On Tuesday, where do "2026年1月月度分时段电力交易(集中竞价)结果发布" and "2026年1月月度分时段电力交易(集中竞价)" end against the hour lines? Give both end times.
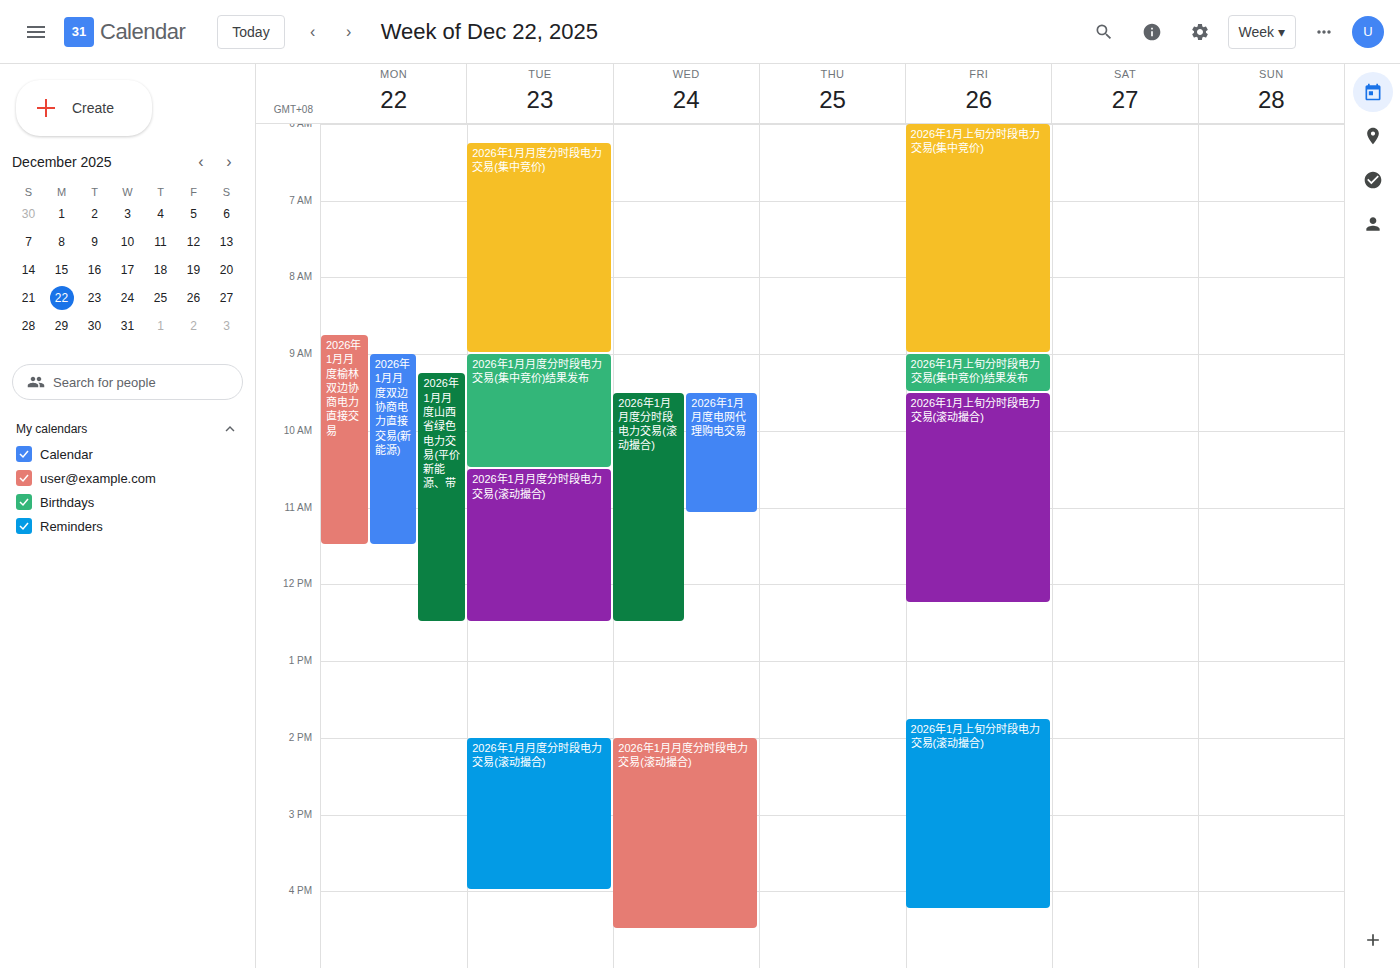
"2026年1月月度分时段电力交易(集中竞价)结果发布": 10:30, halfway between the 10:00 and 11:00 lines. "2026年1月月度分时段电力交易(集中竞价)": 09:00, exactly on the 09:00 line.